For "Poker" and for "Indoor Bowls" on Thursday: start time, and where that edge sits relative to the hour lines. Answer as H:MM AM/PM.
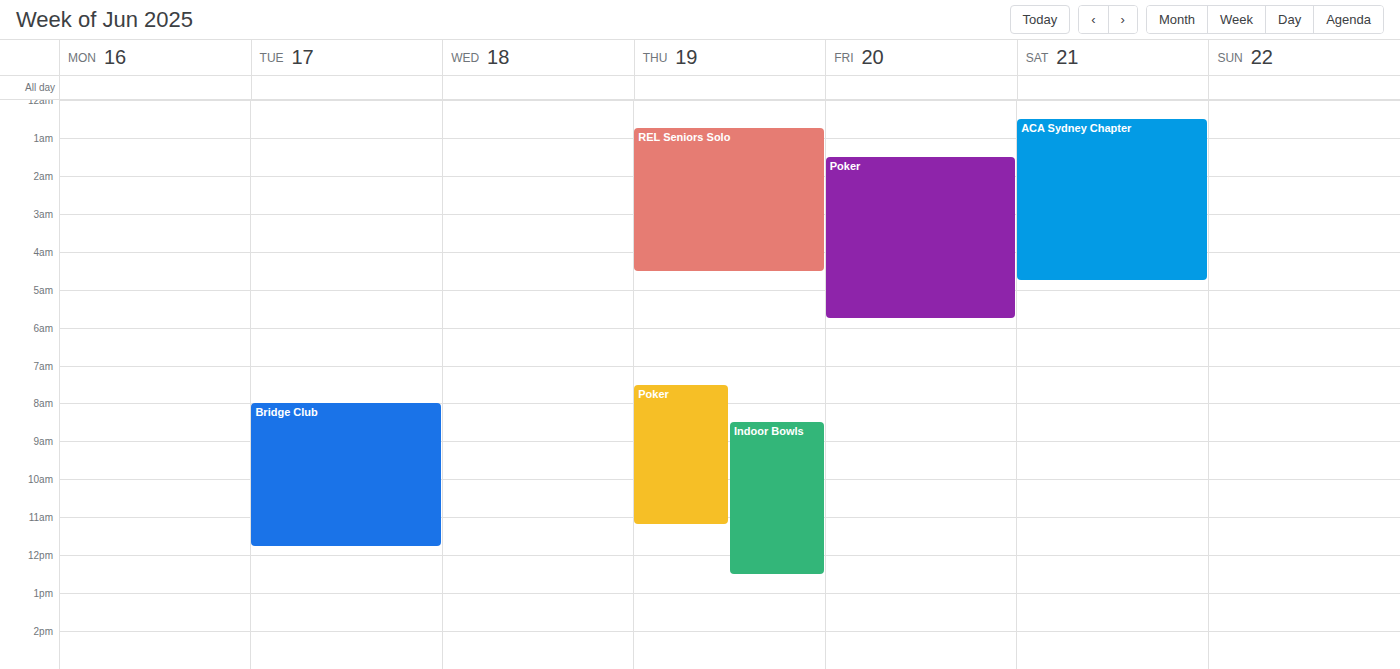
"Poker": 7:30 AM, halfway between the 7 AM and 8 AM lines. "Indoor Bowls": 8:30 AM, halfway between the 8 AM and 9 AM lines.